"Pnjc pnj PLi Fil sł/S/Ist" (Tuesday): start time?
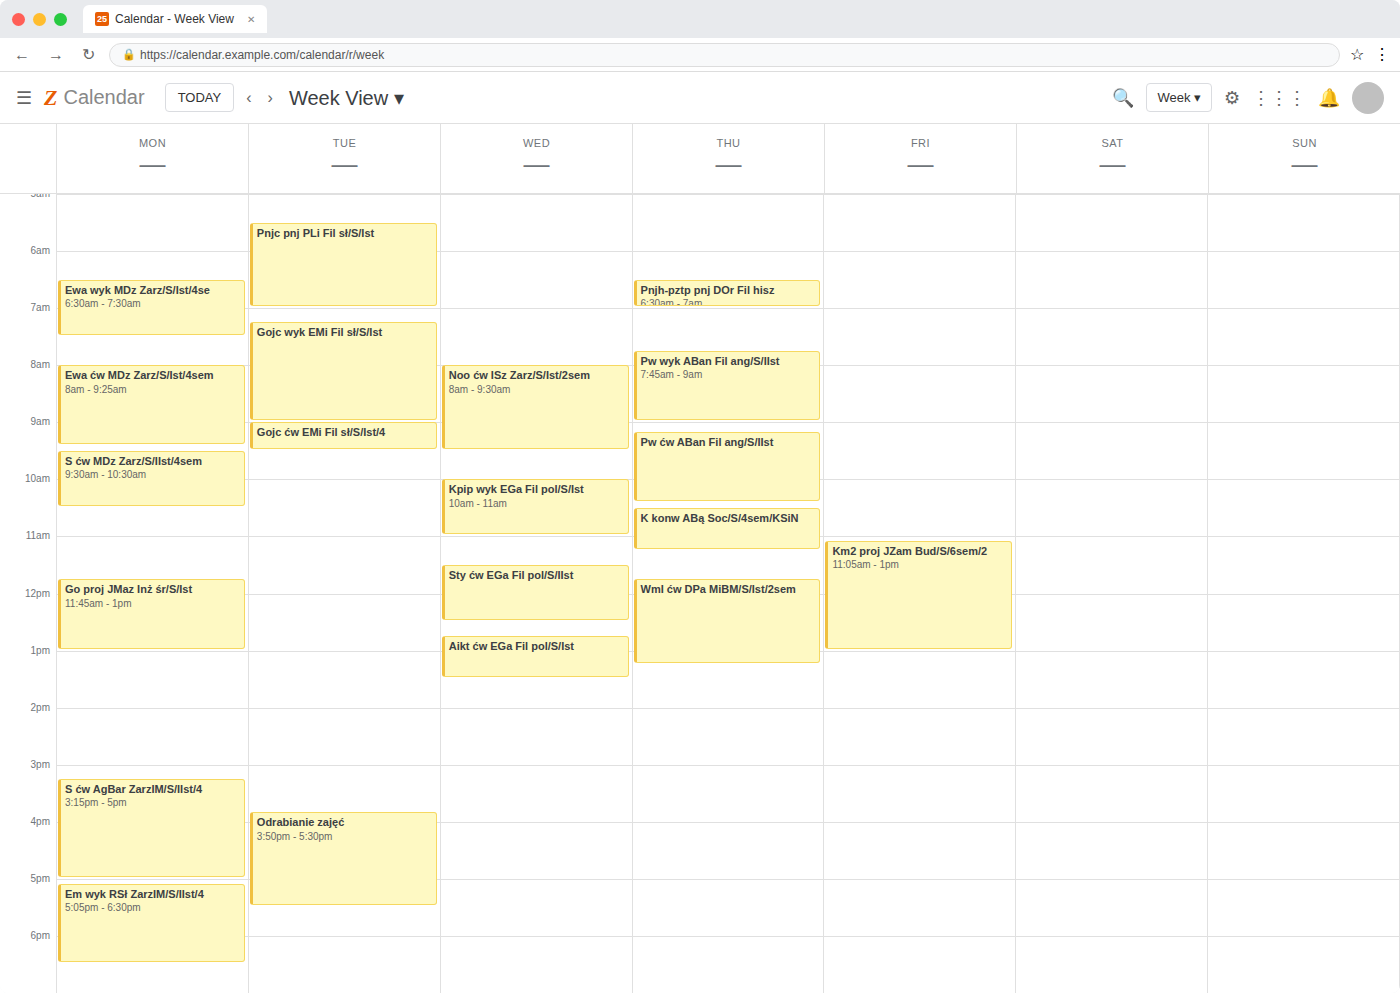
5:30 AM